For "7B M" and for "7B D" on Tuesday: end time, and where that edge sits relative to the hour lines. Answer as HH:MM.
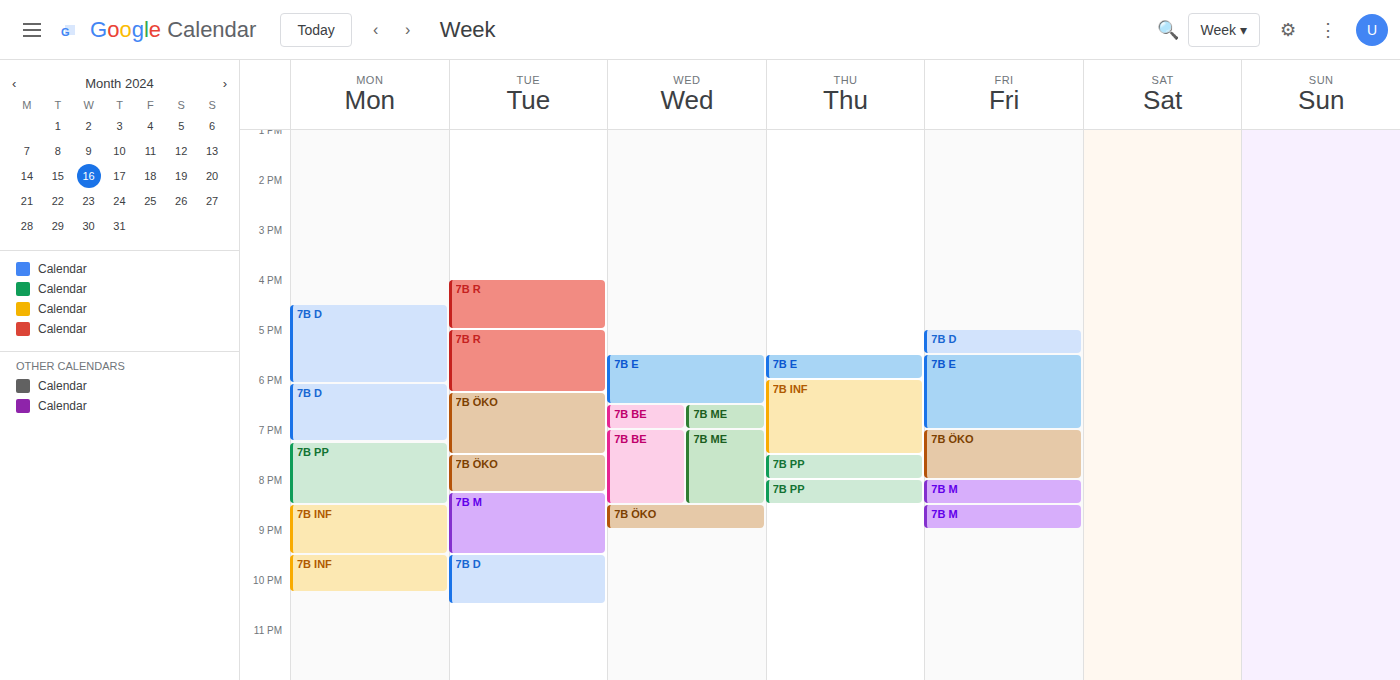
"7B M": 21:30, halfway between the 21:00 and 22:00 lines. "7B D": 22:30, halfway between the 22:00 and 23:00 lines.